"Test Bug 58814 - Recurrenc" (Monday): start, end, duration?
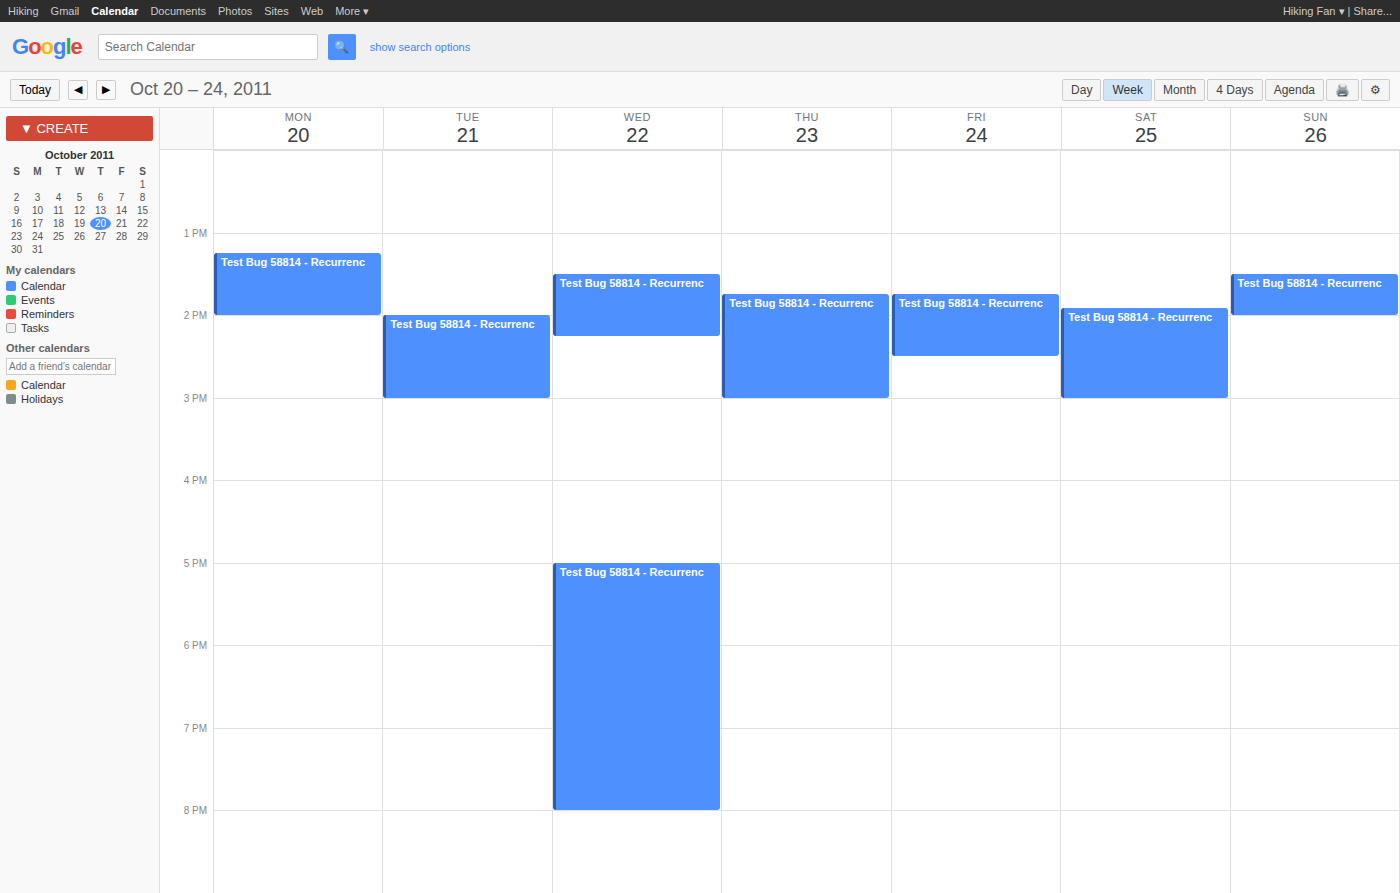
13:15 to 14:00, 45 minutes